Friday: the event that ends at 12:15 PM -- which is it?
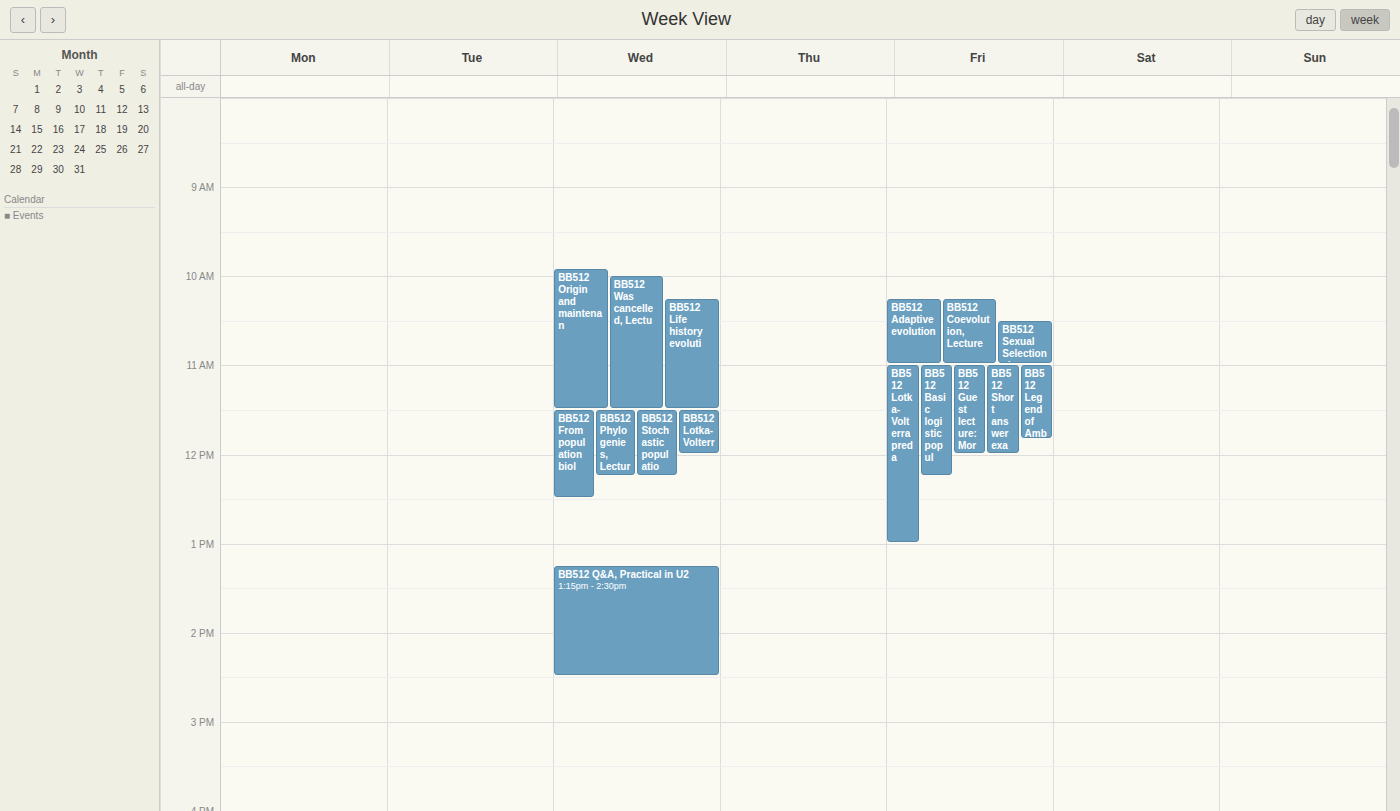
"BB512 Basic logistic popul"